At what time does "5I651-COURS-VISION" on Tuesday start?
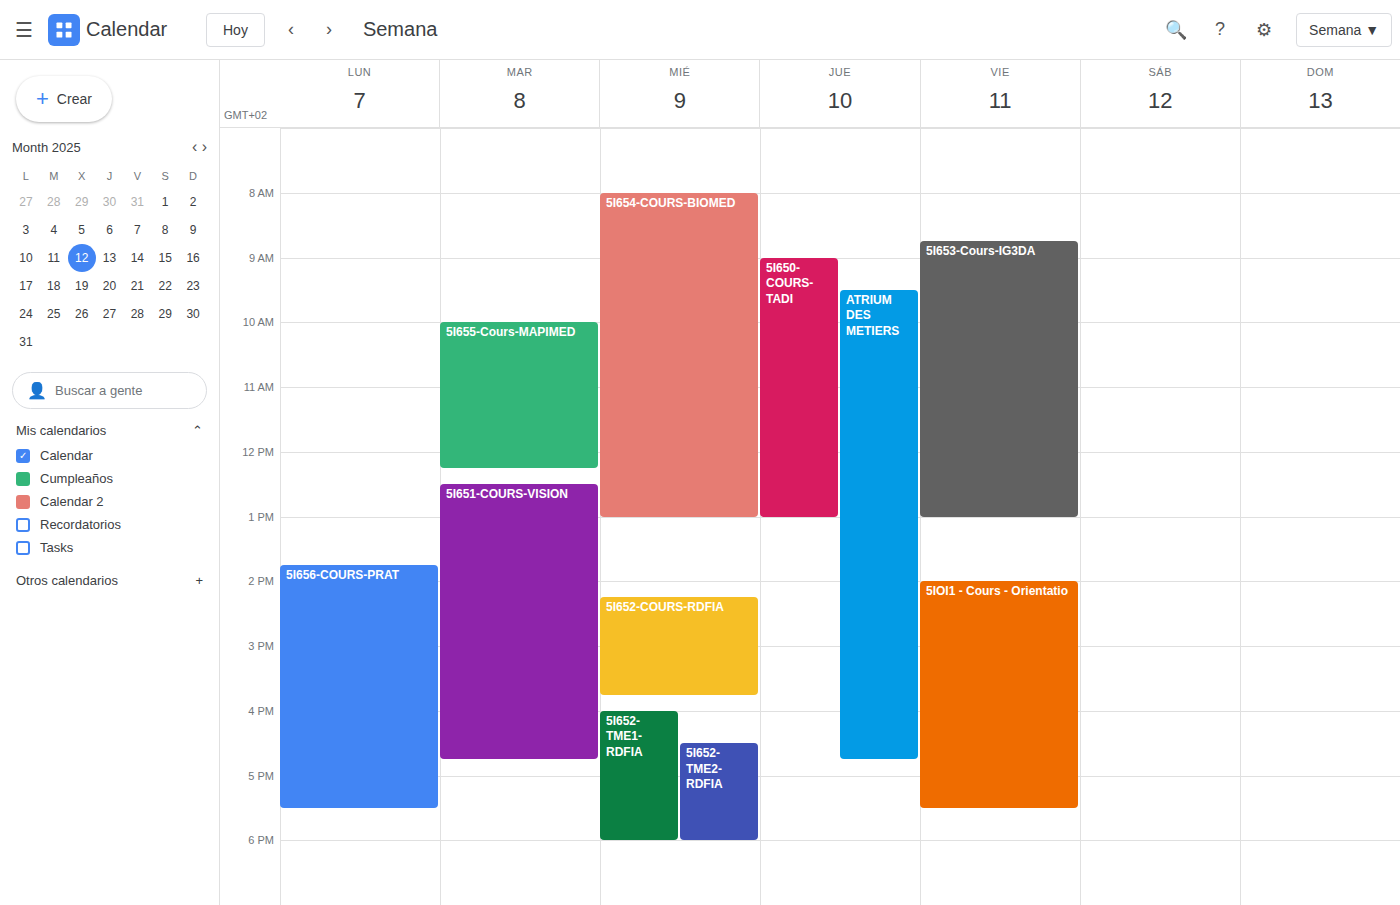
12:30 PM